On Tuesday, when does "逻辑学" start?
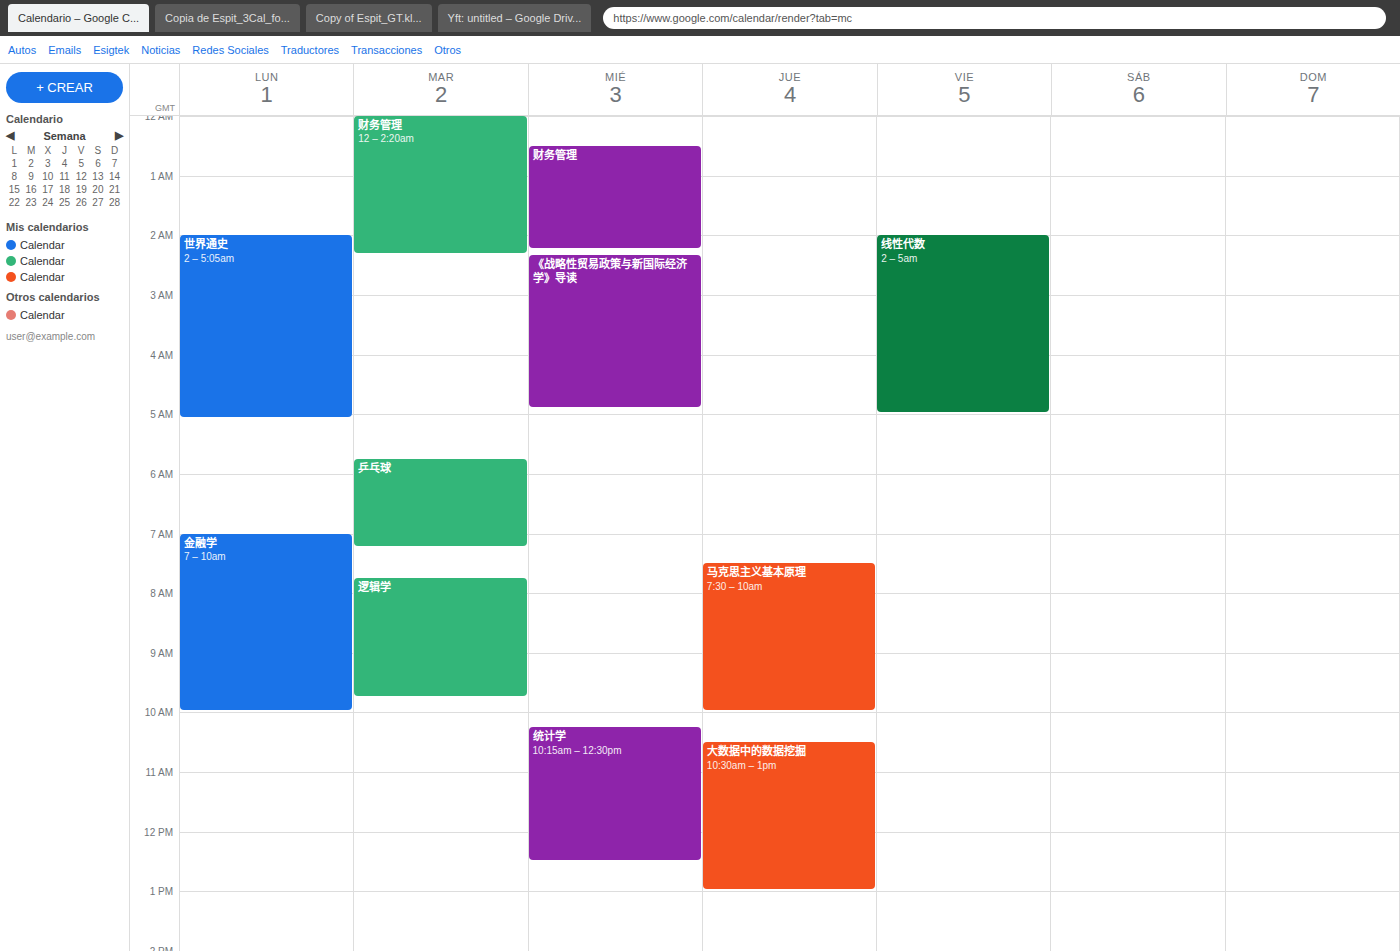
7:45 AM